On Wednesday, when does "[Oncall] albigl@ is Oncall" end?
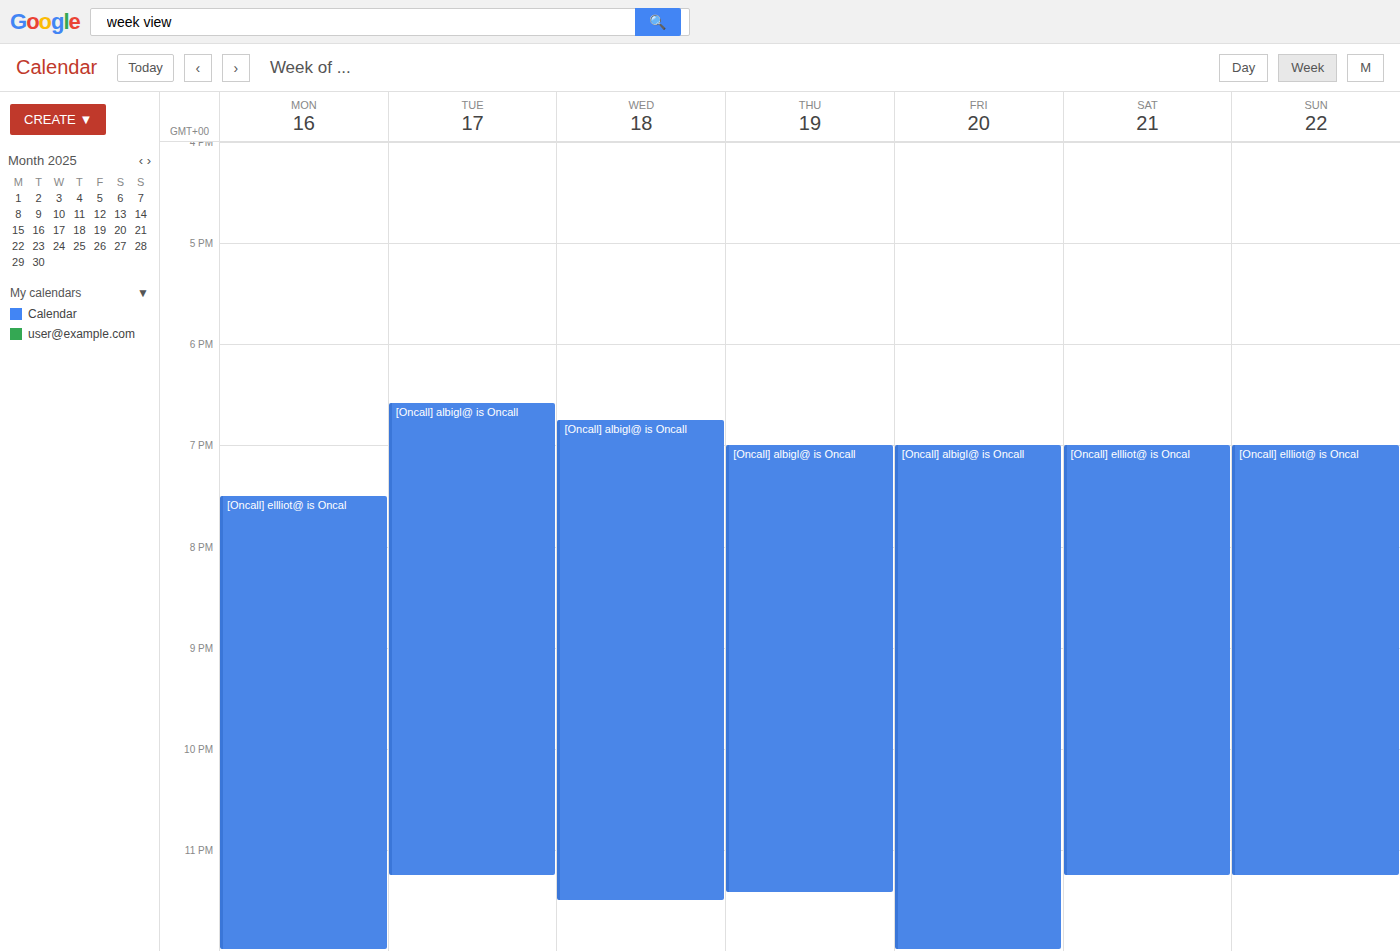
11:30 PM